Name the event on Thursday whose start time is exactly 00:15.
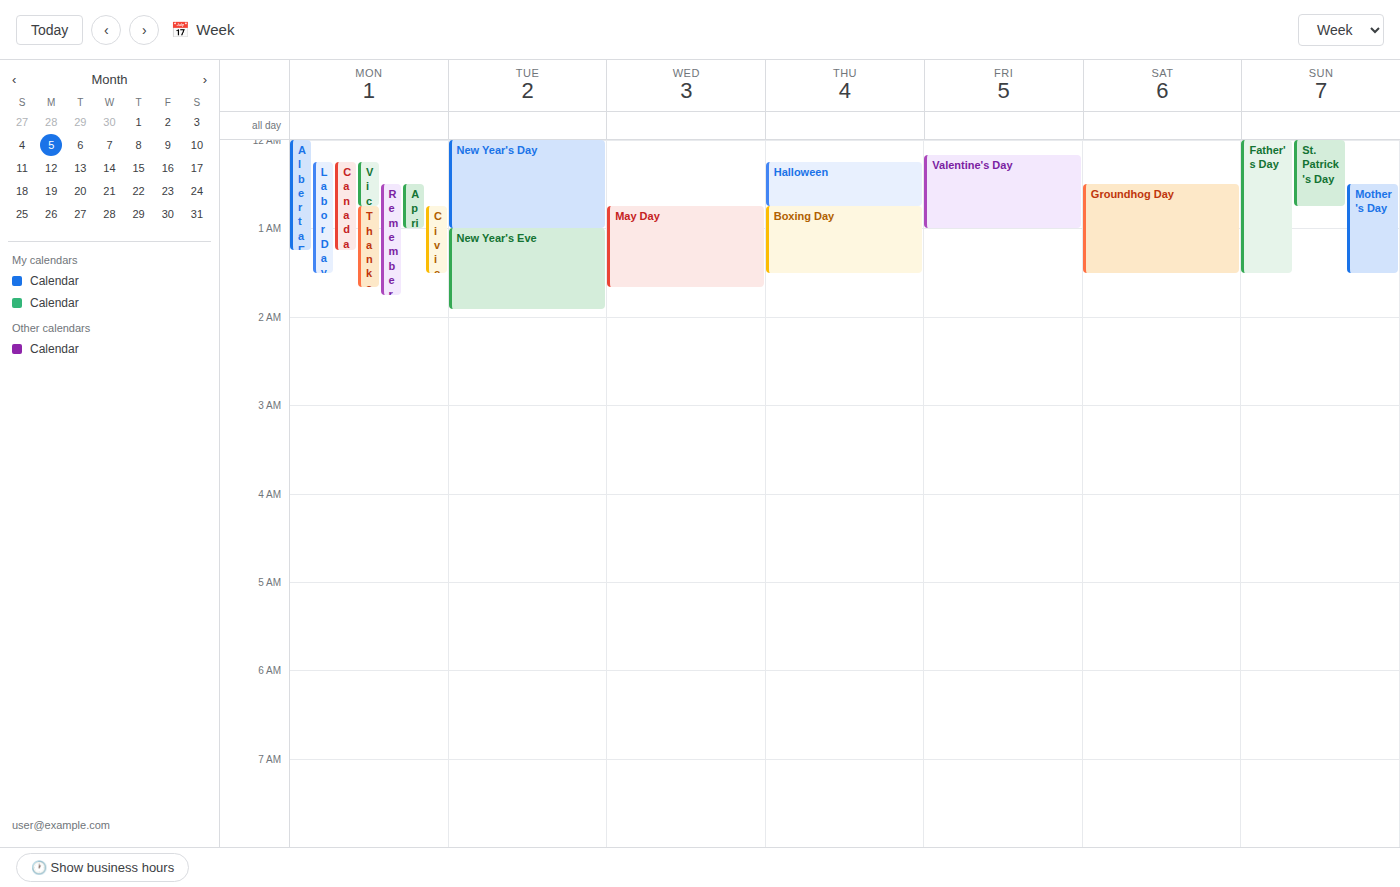
"Halloween"